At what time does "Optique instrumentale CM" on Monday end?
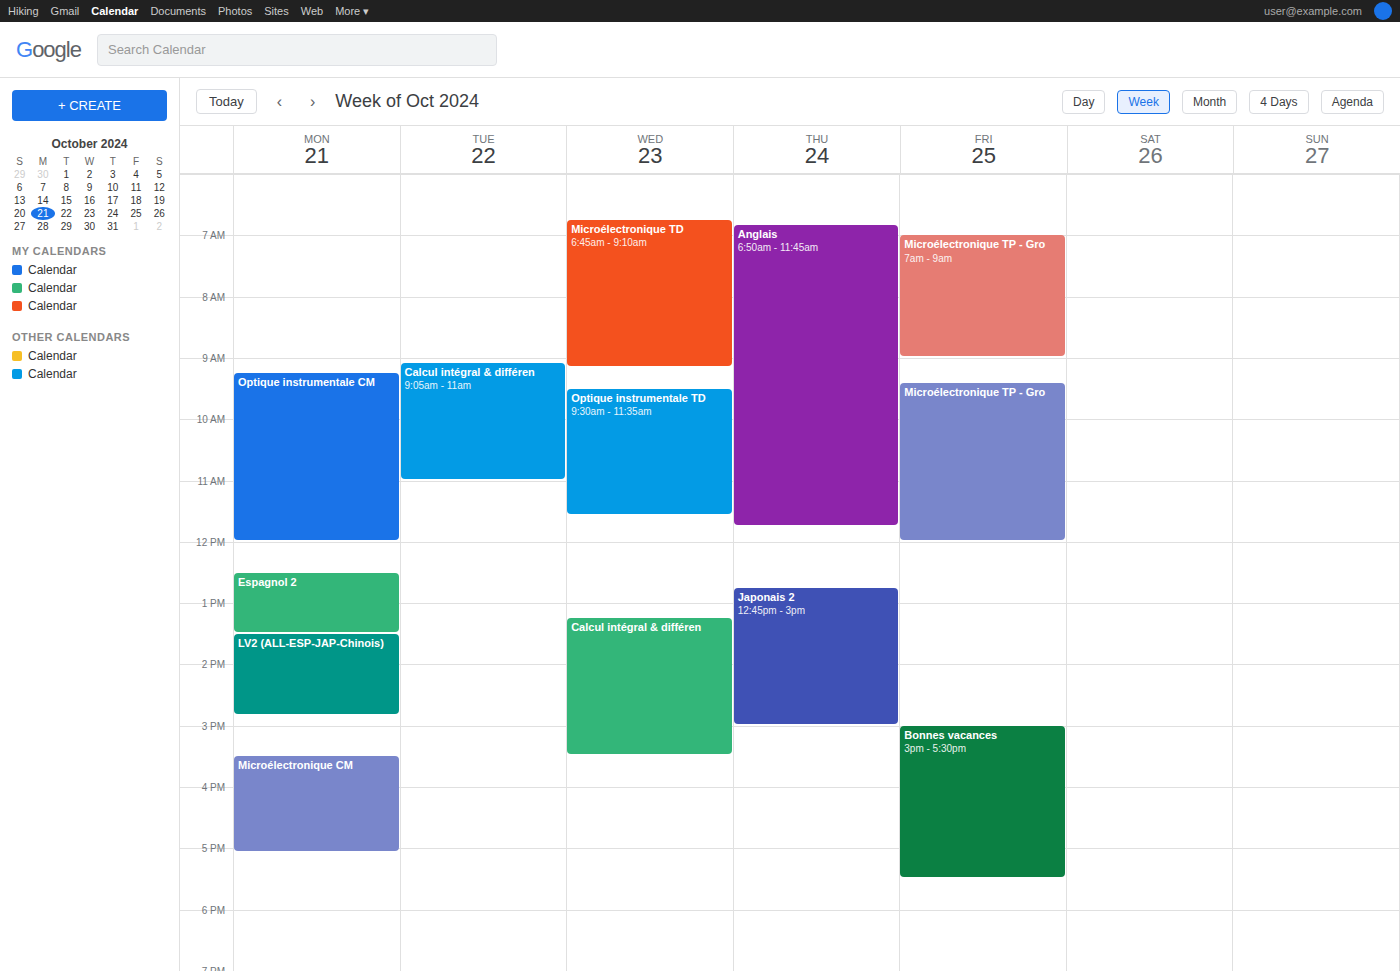
12:00 PM